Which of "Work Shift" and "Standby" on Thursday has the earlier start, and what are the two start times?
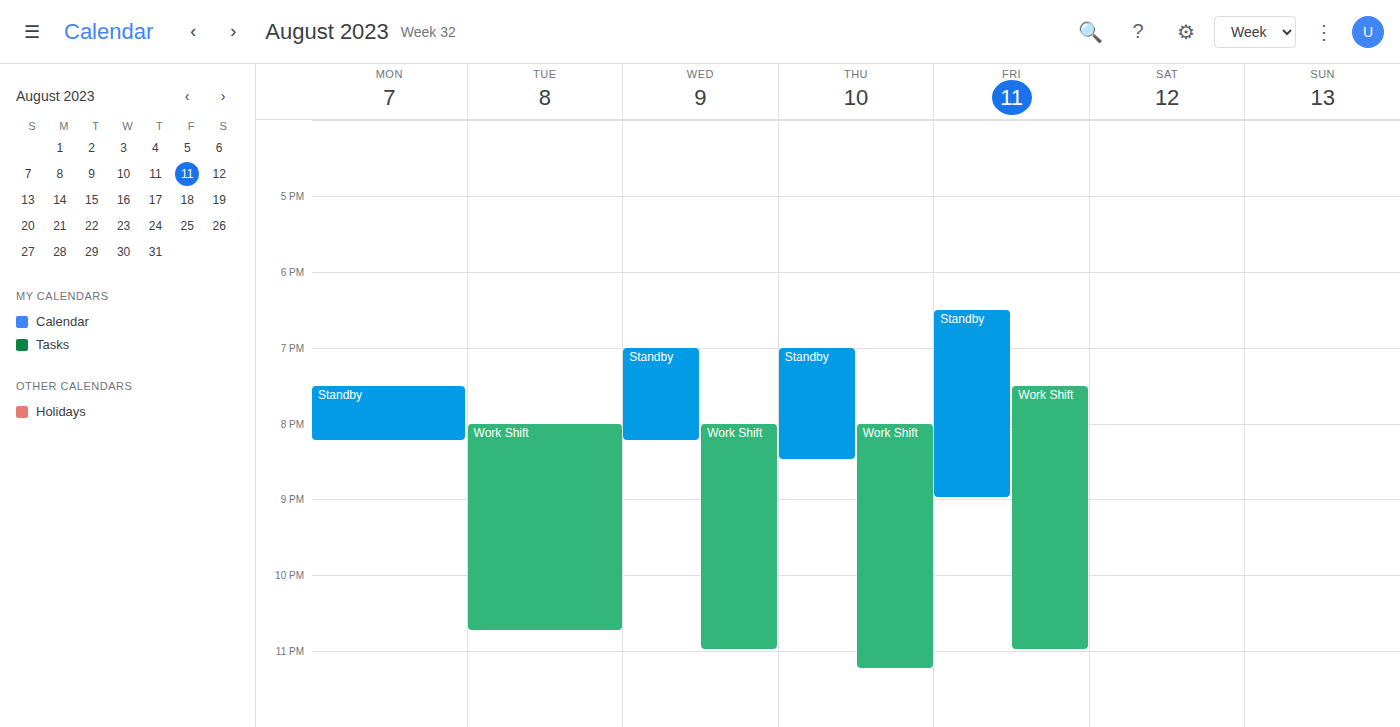
"Standby" 19:00; "Work Shift" 20:00.